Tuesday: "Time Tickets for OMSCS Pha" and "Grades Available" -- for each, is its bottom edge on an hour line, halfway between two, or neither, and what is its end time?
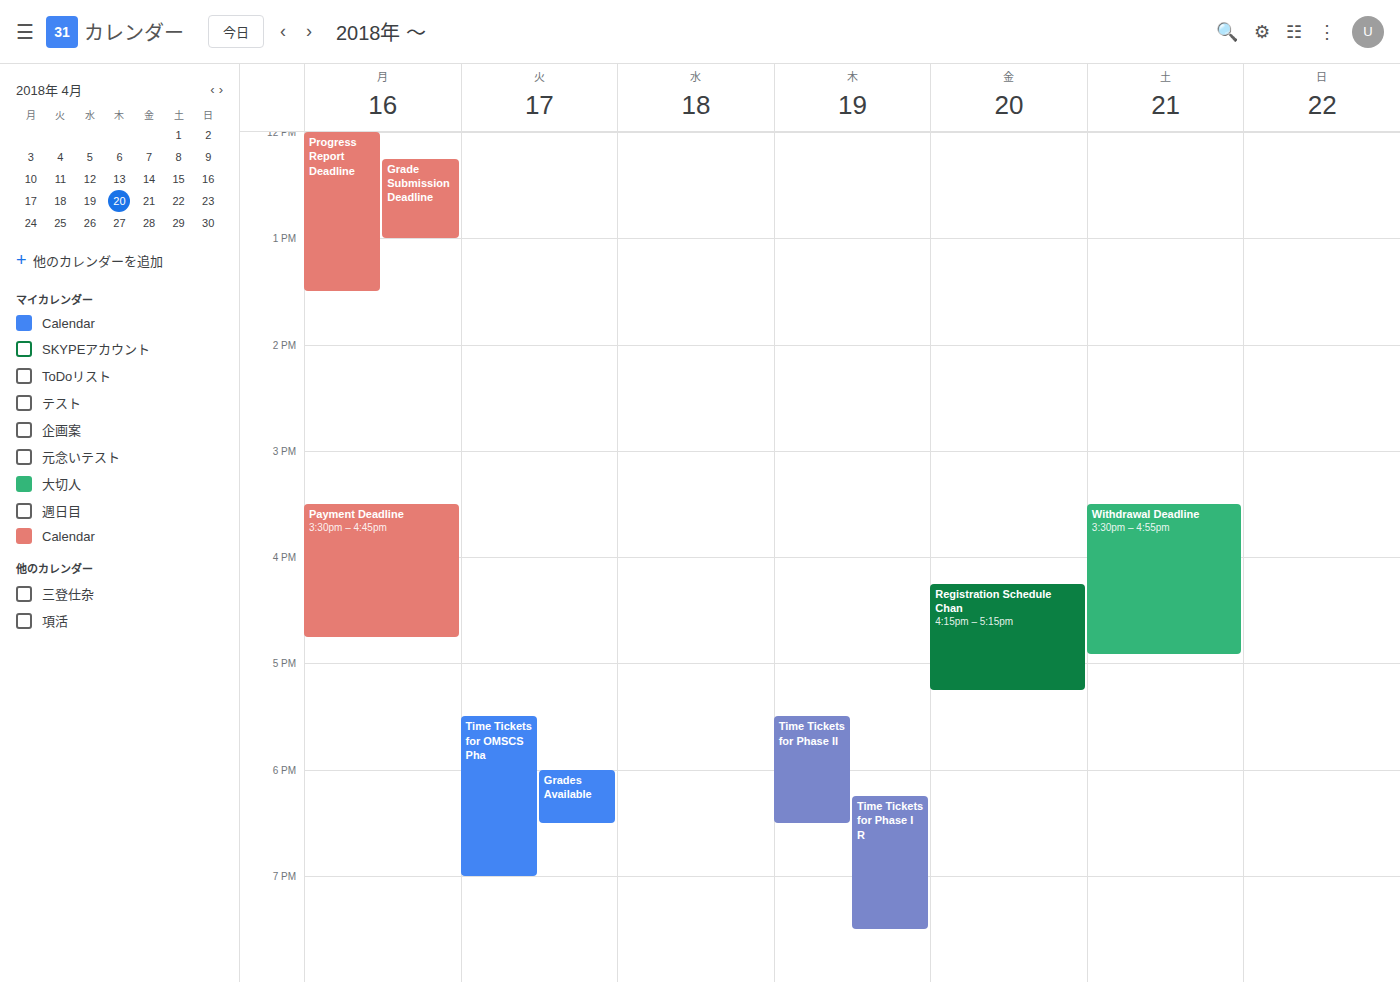
"Time Tickets for OMSCS Pha": 19:00, exactly on the 19:00 line. "Grades Available": 18:30, halfway between the 18:00 and 19:00 lines.